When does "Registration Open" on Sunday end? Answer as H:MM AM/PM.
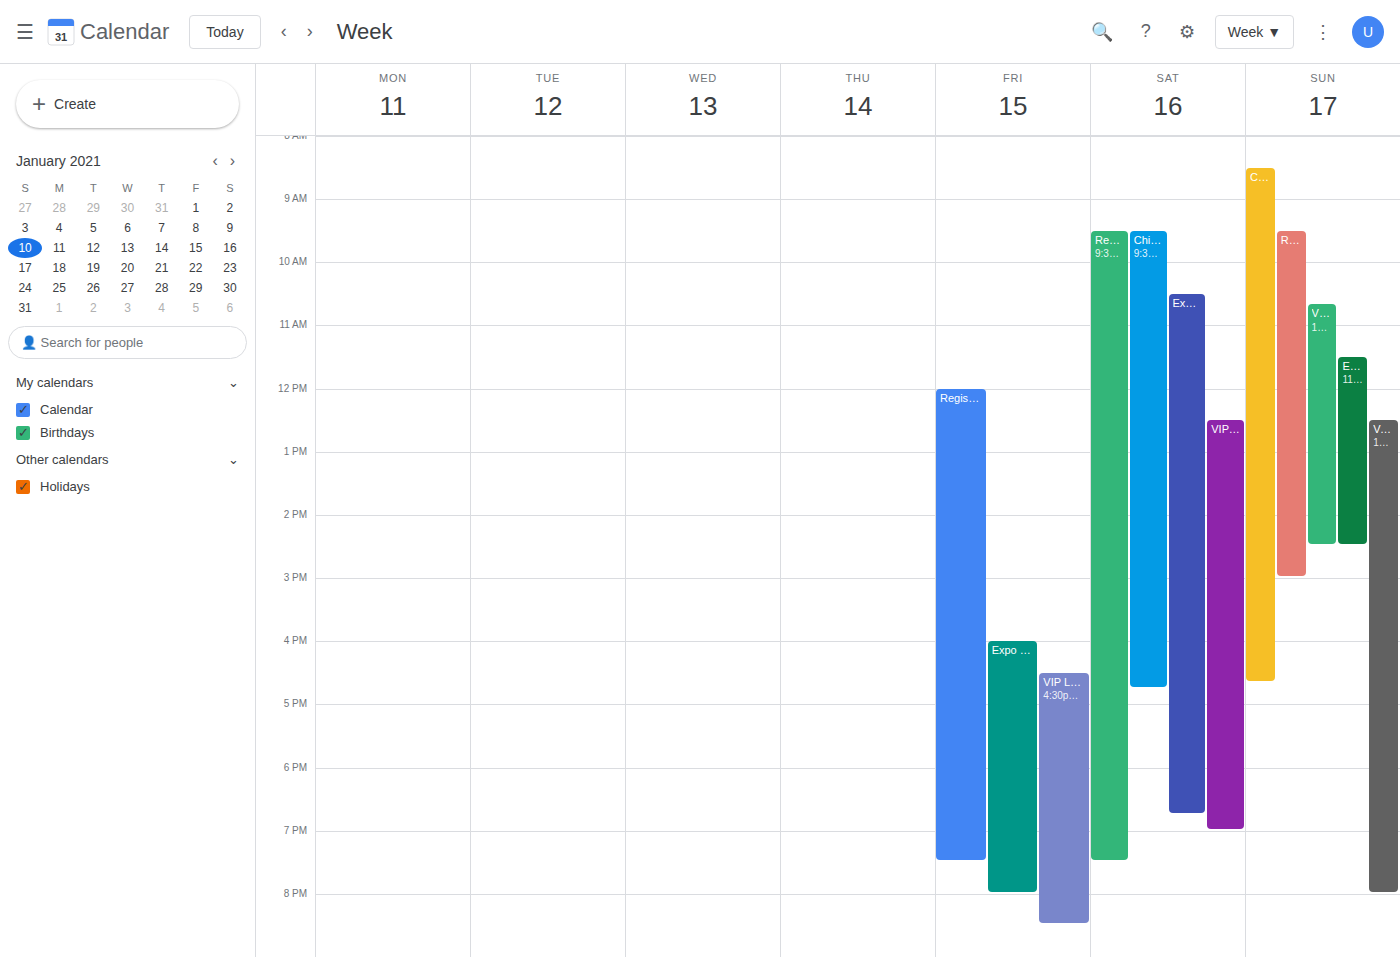
3:00 PM